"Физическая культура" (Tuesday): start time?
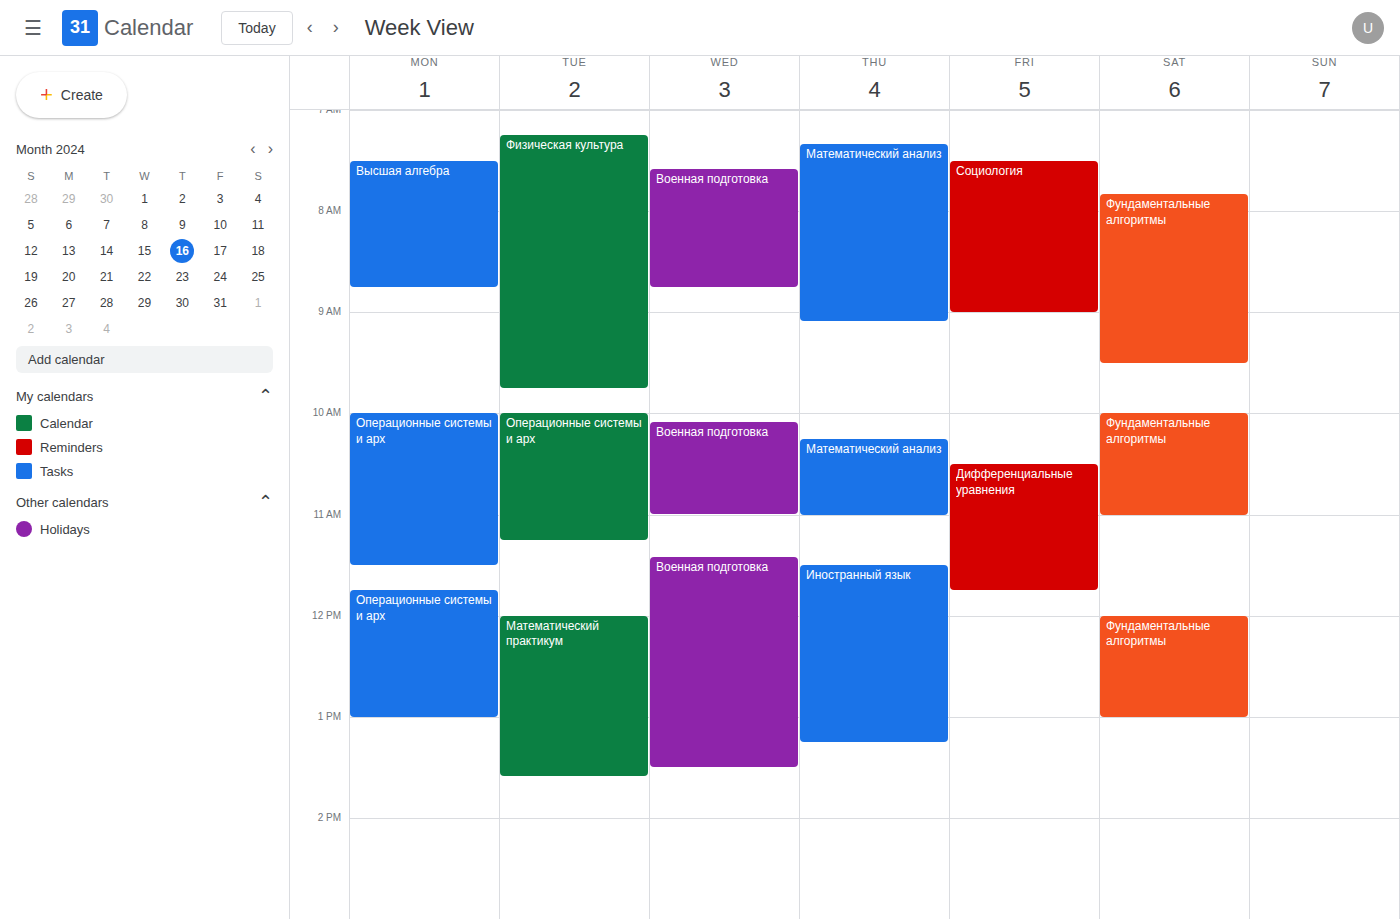
7:15 AM